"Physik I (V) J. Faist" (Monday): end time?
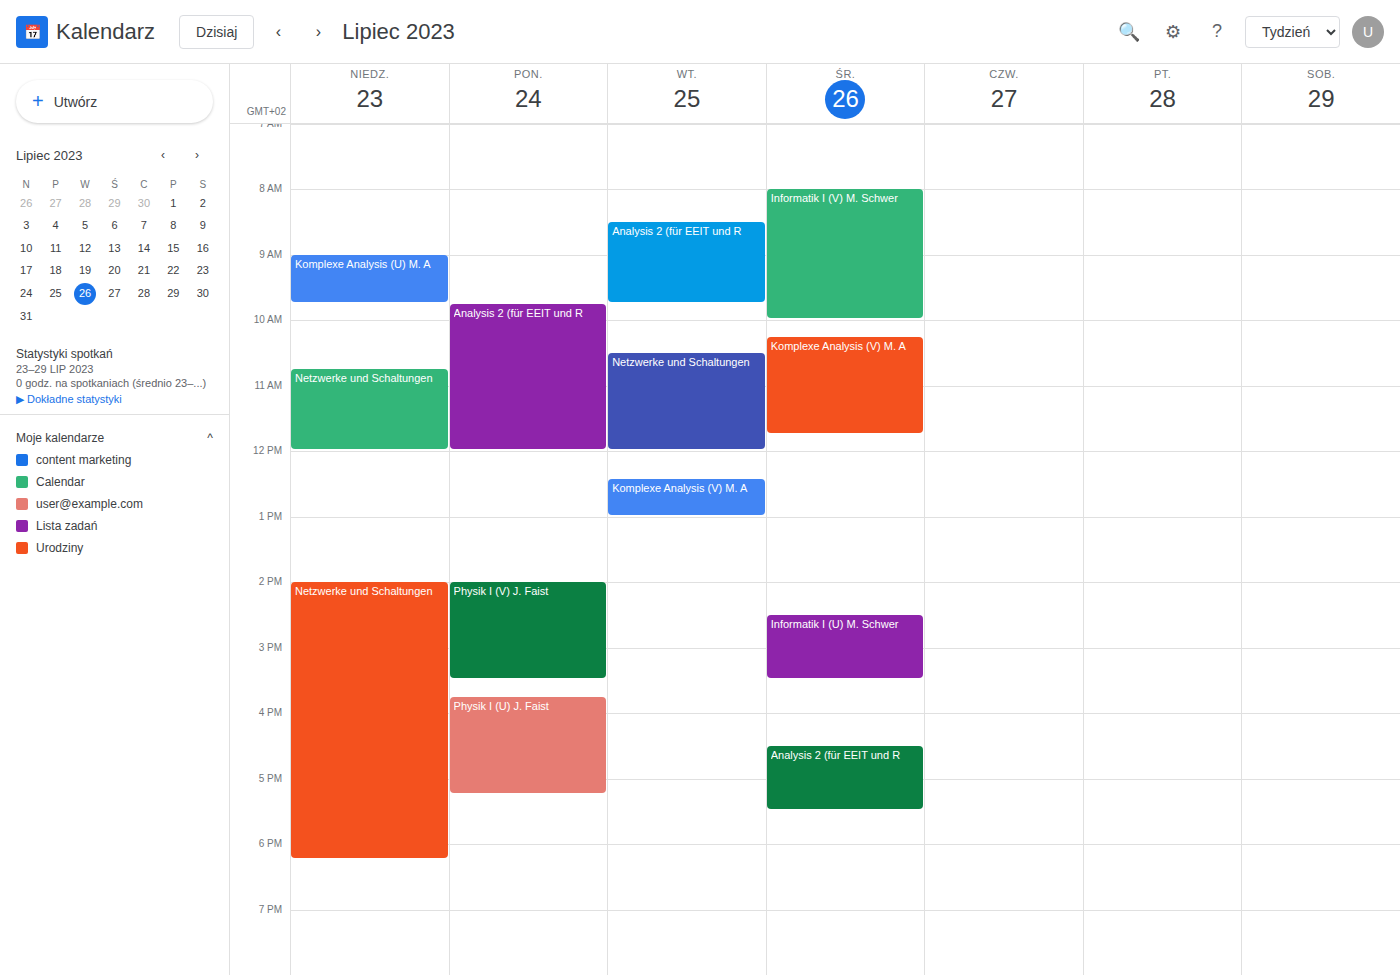
3:30 PM